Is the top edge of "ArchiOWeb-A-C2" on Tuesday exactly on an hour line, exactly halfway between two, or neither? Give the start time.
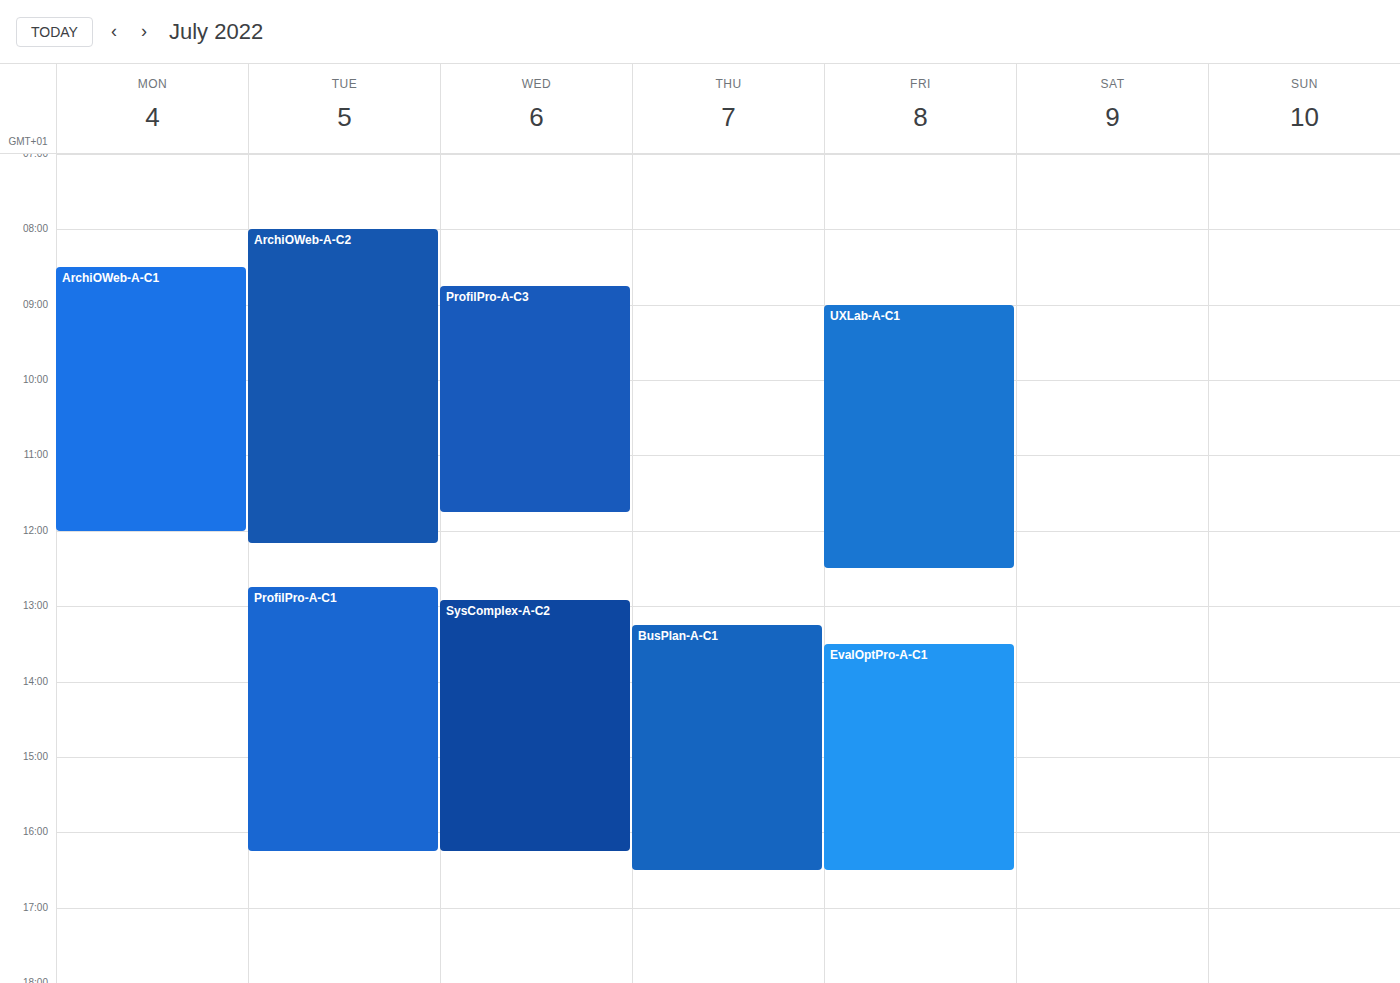
8:00 AM -- exactly on the 8 AM line.